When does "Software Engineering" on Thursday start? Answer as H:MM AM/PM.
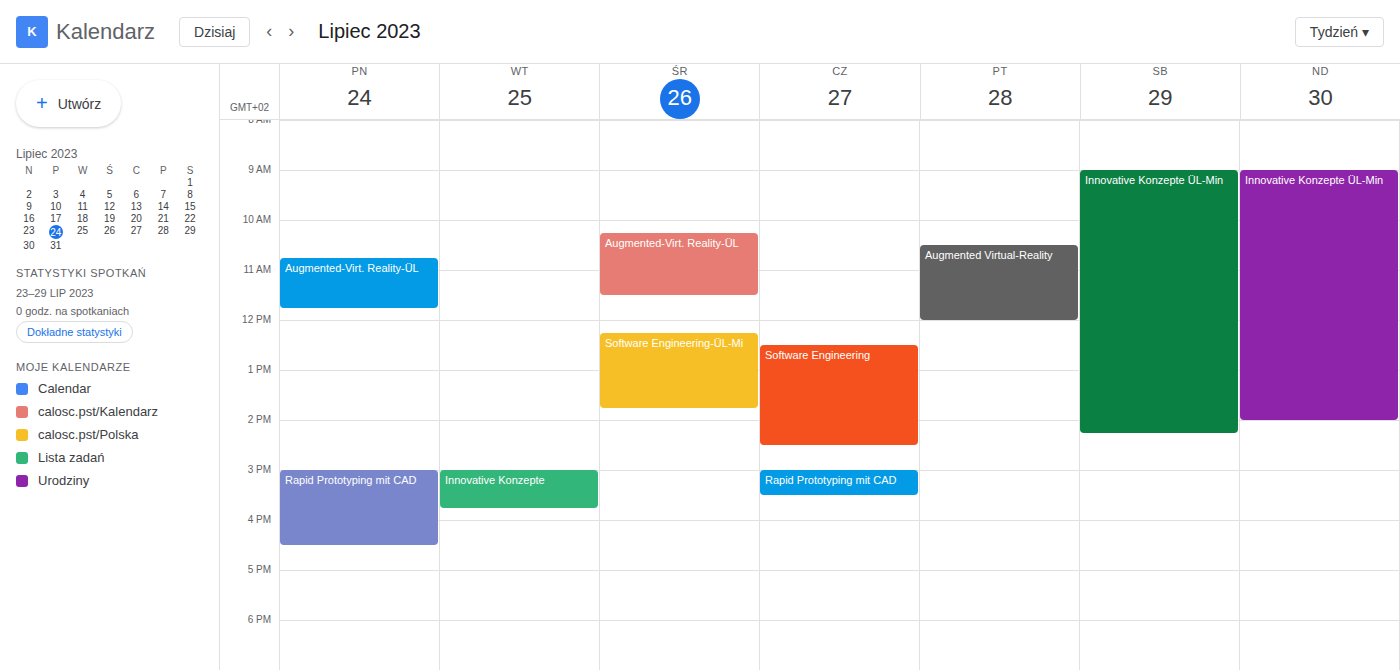
12:30 PM